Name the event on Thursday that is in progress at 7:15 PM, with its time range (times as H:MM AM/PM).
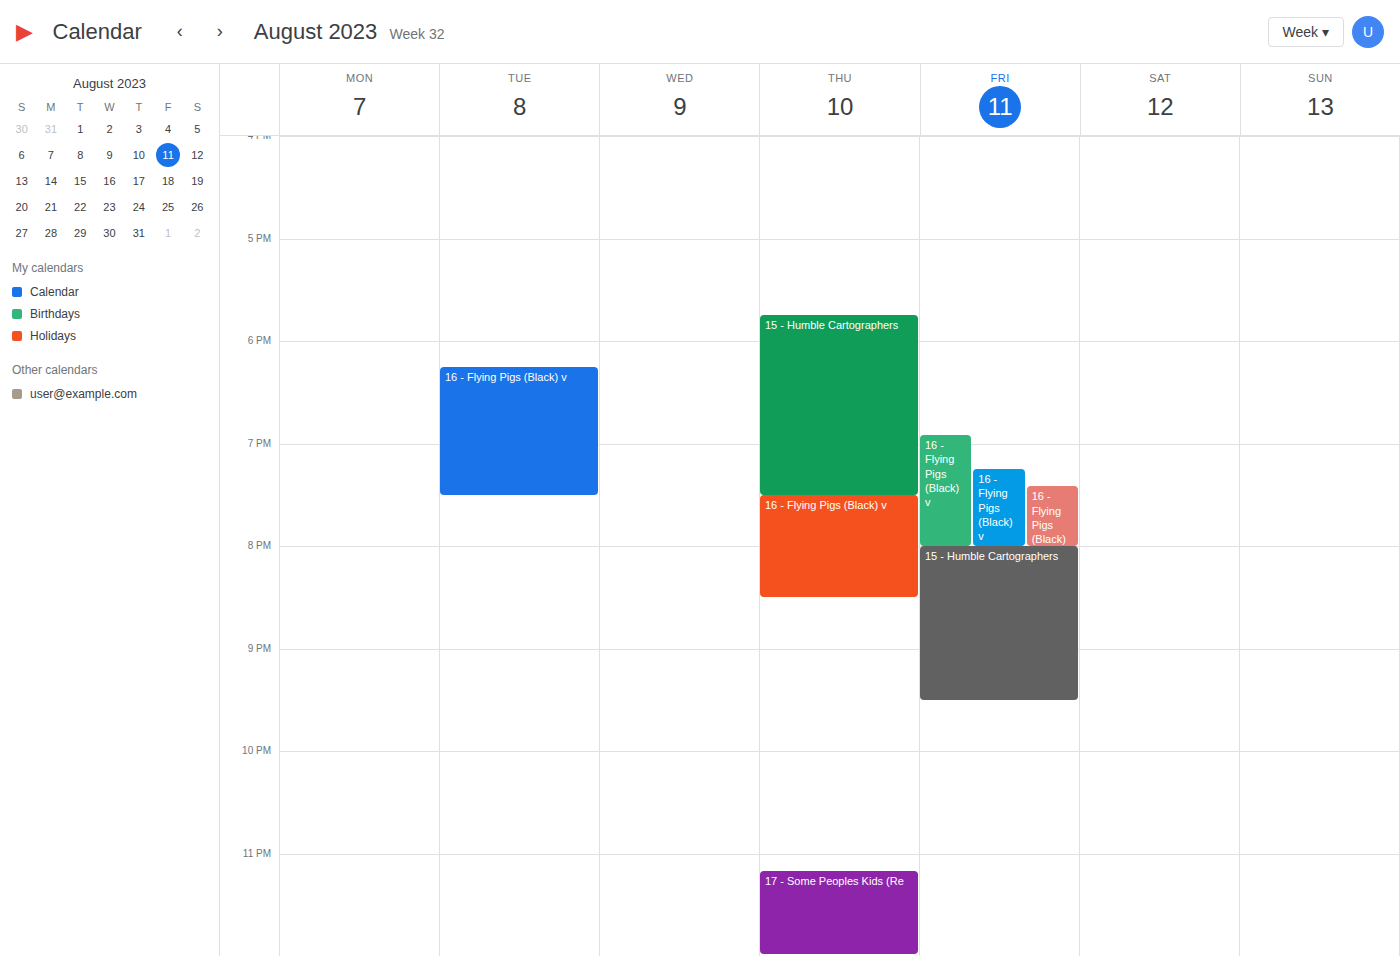
"15 - Humble Cartographers", 5:45 PM to 7:30 PM